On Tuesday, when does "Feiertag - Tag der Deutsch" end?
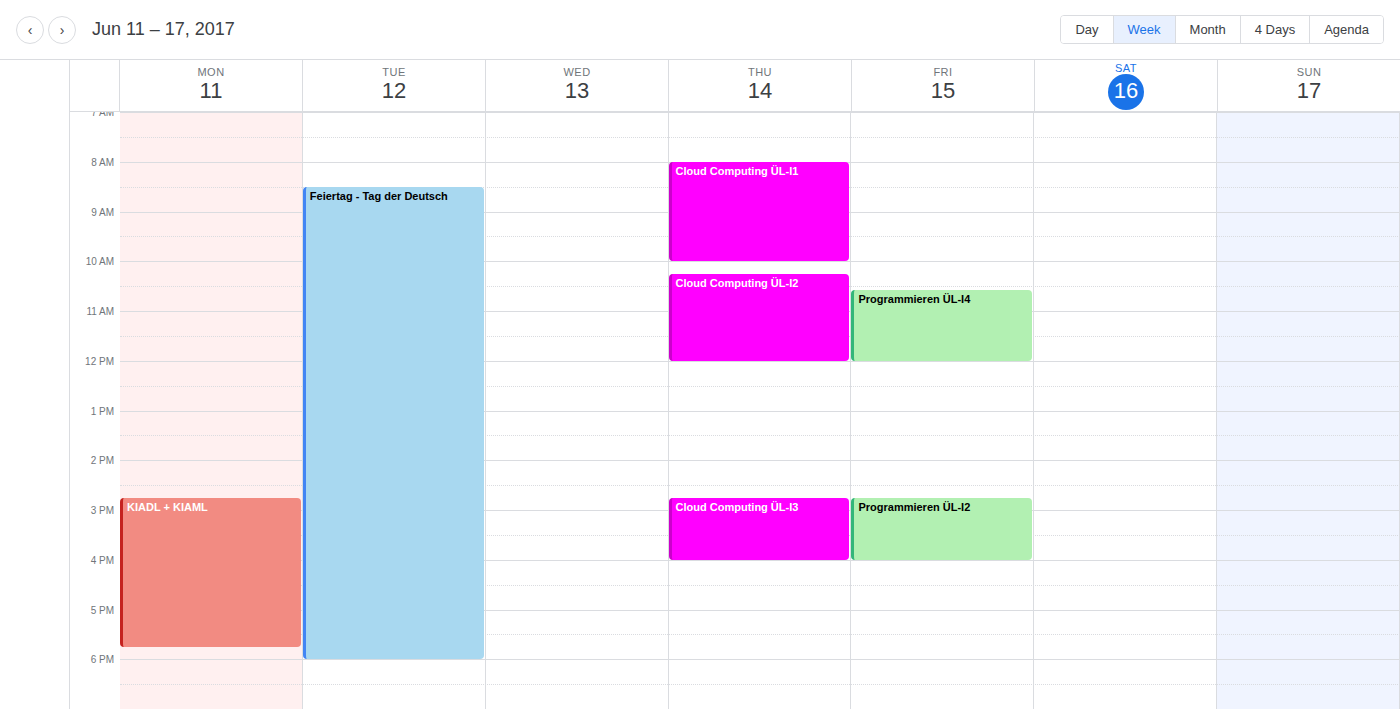
6:00 PM